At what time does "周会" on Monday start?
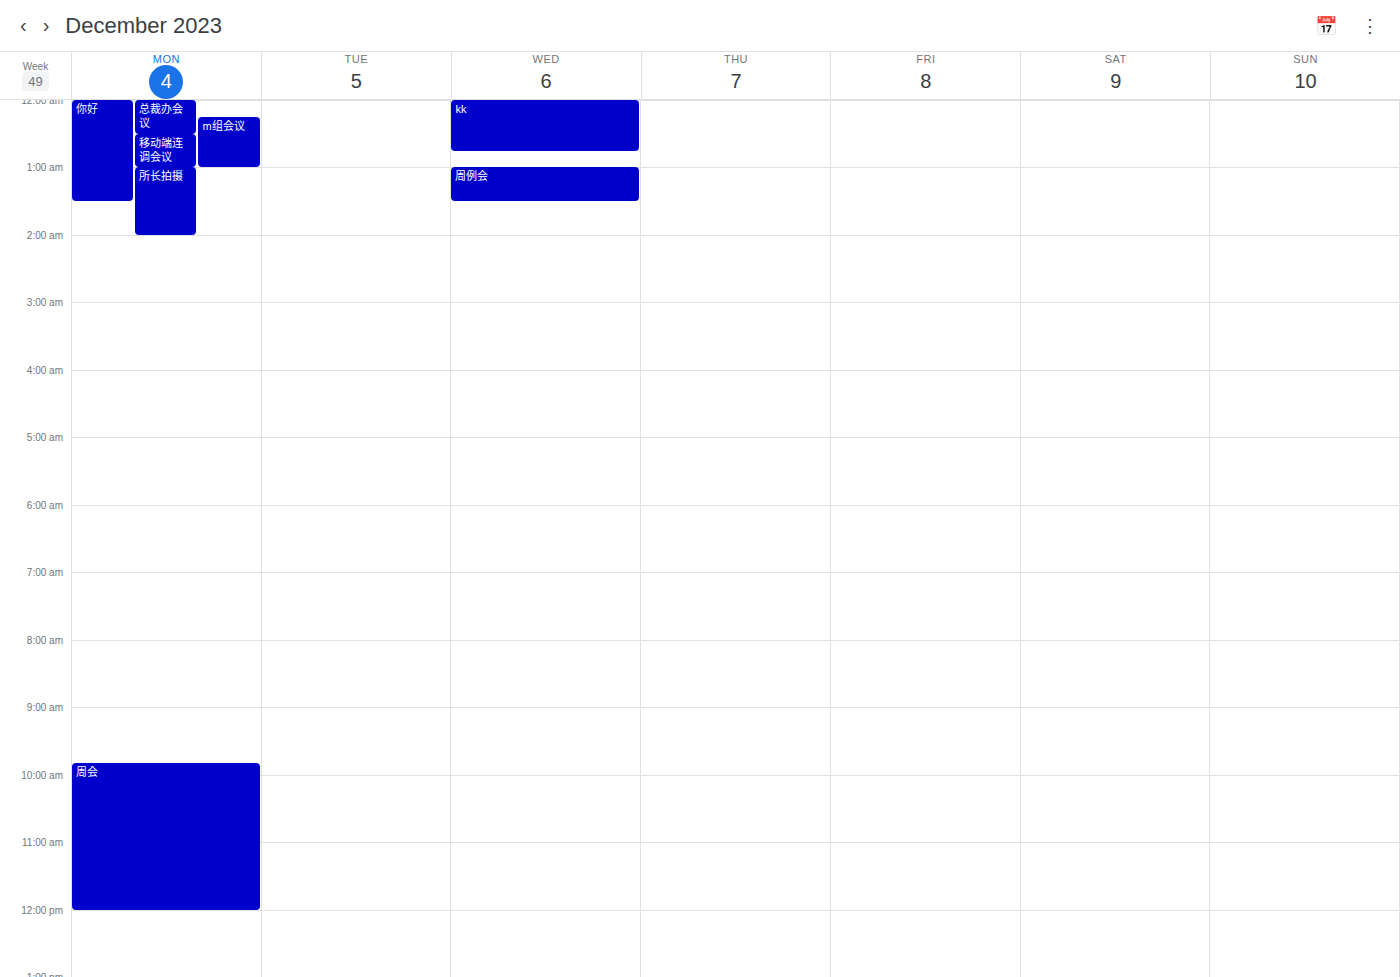
9:50 AM